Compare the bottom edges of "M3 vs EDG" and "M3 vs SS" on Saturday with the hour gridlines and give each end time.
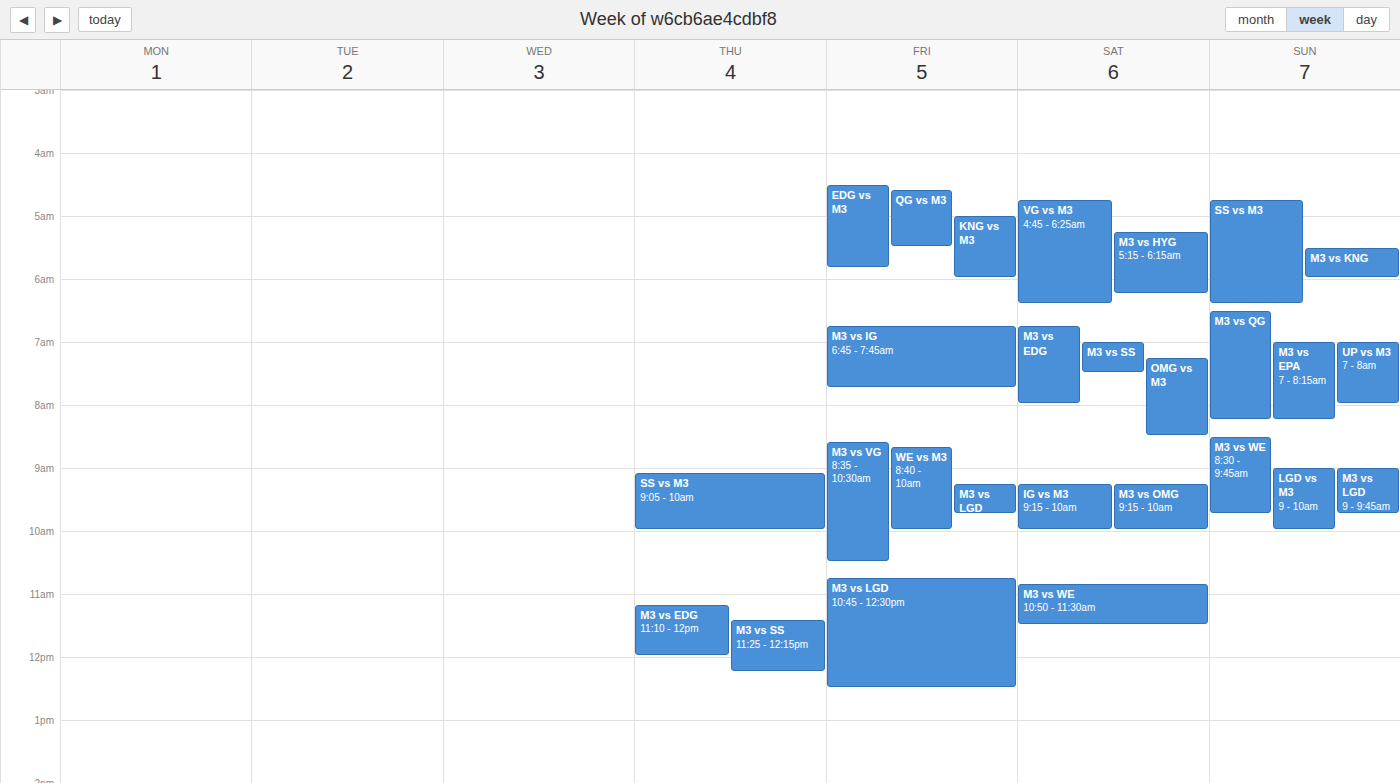
"M3 vs EDG": 8:00 AM, exactly on the 8 AM line. "M3 vs SS": 7:30 AM, halfway between the 7 AM and 8 AM lines.